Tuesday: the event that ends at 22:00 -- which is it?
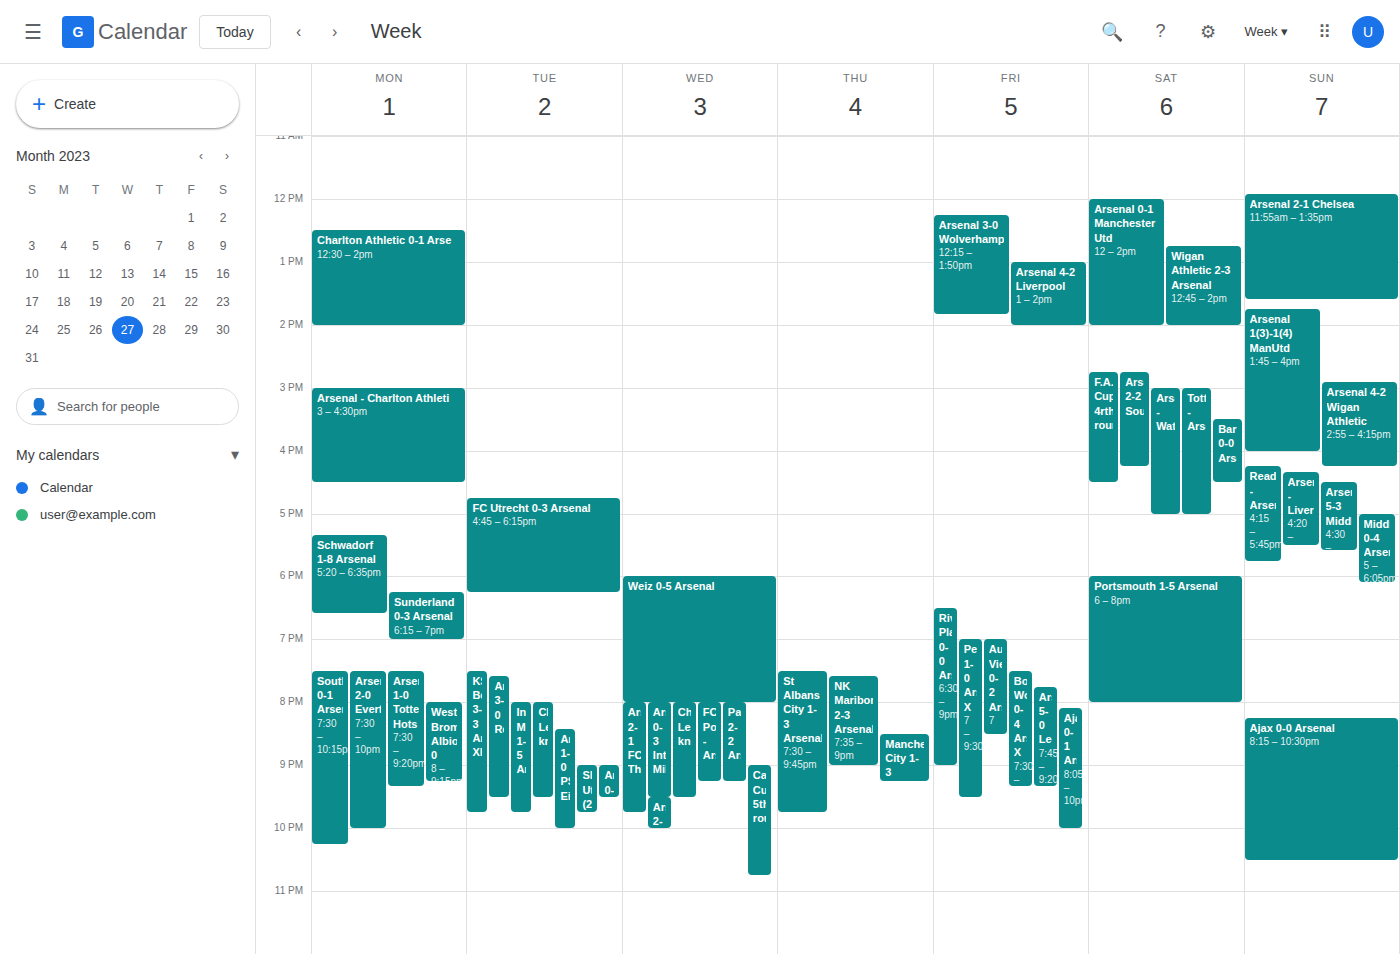
"Arsenal 1-0 PSV Eindhoven"